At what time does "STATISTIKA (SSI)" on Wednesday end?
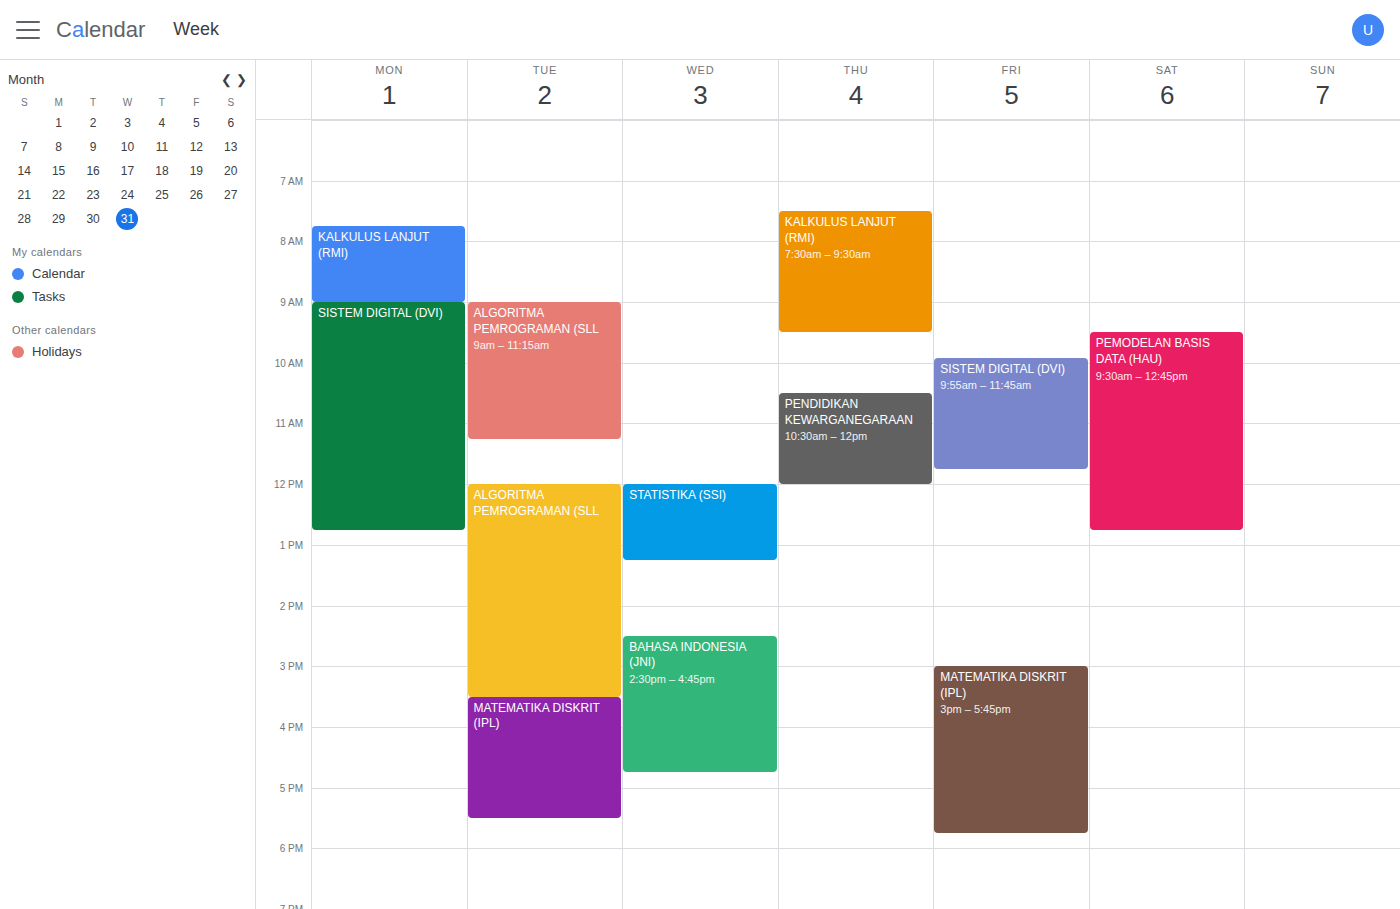
1:15 PM